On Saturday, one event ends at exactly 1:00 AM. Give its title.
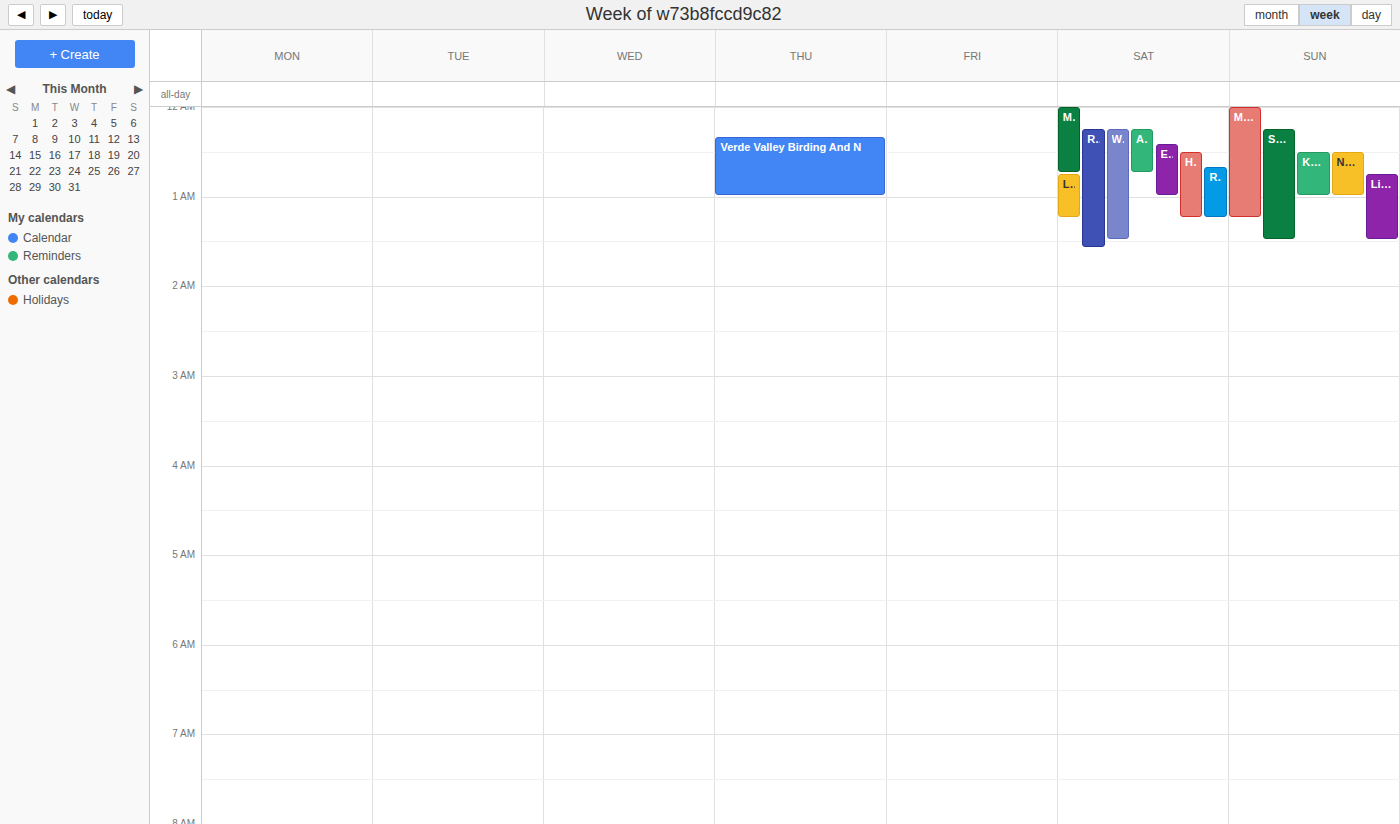
"El Paso Reptile Expo"